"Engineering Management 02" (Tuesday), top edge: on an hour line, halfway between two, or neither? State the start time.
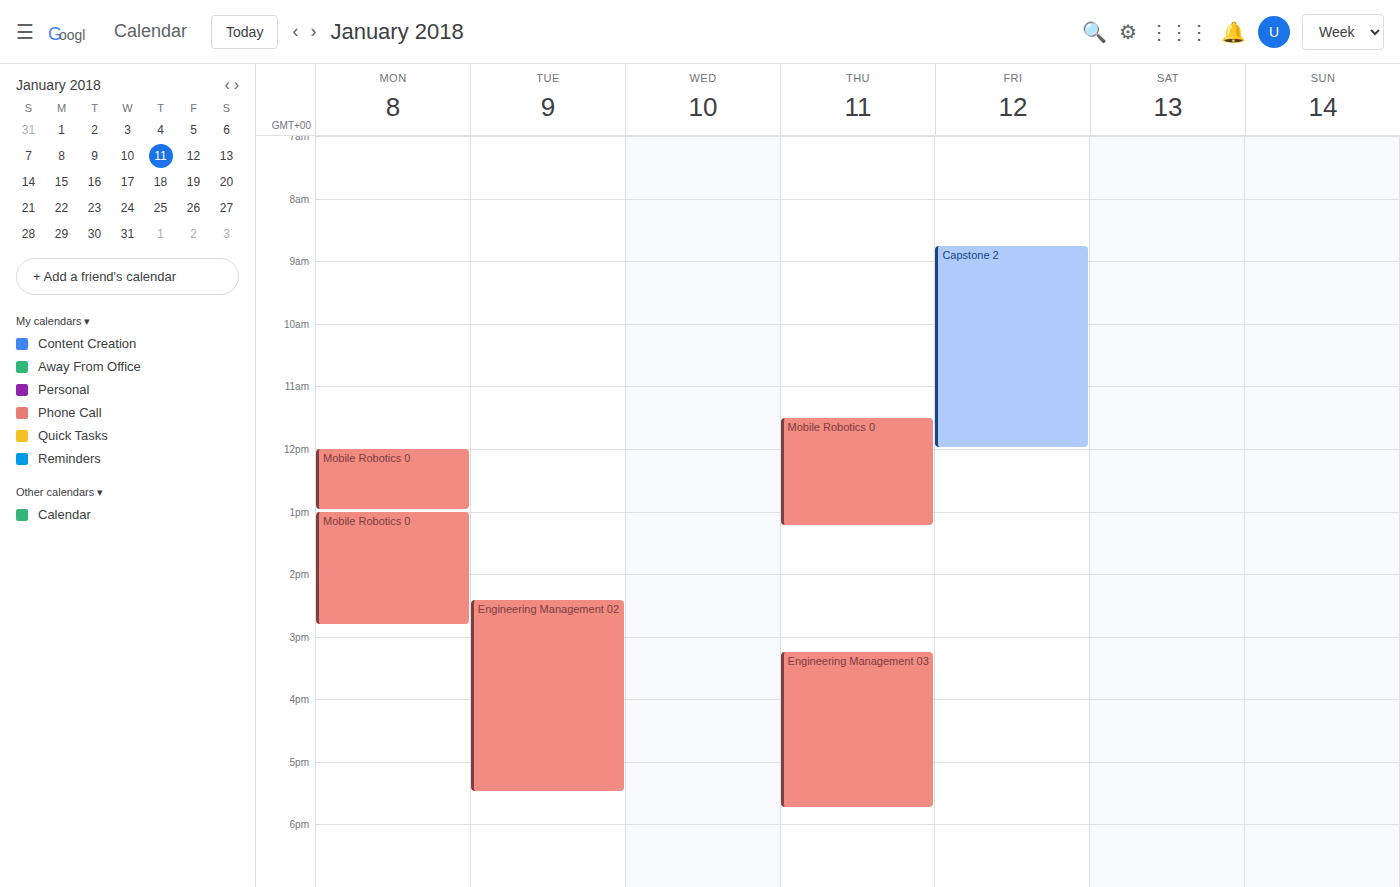
2:25 PM -- neither: 25 minutes below the 2 PM line and 35 minutes above the 3 PM line.